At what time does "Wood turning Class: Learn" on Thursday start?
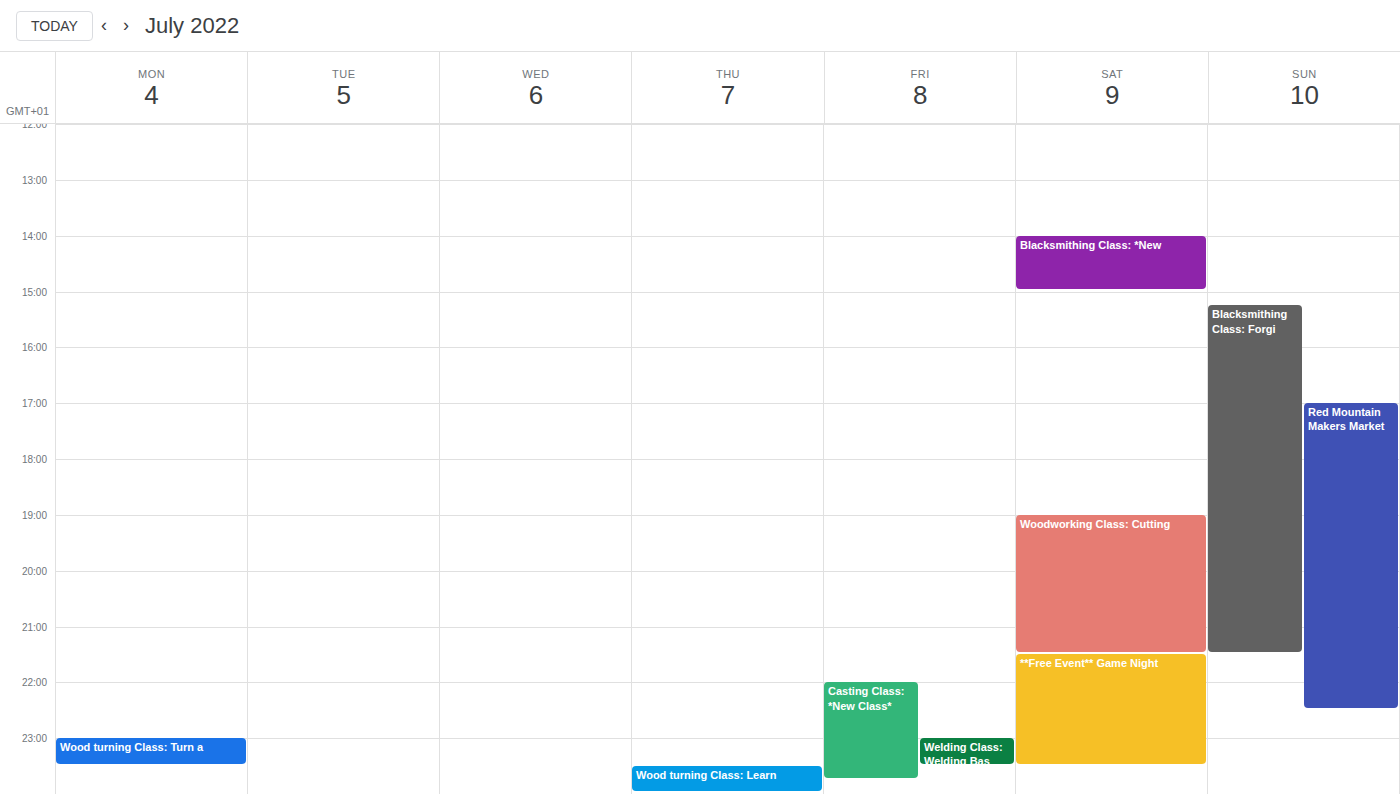
11:30 PM